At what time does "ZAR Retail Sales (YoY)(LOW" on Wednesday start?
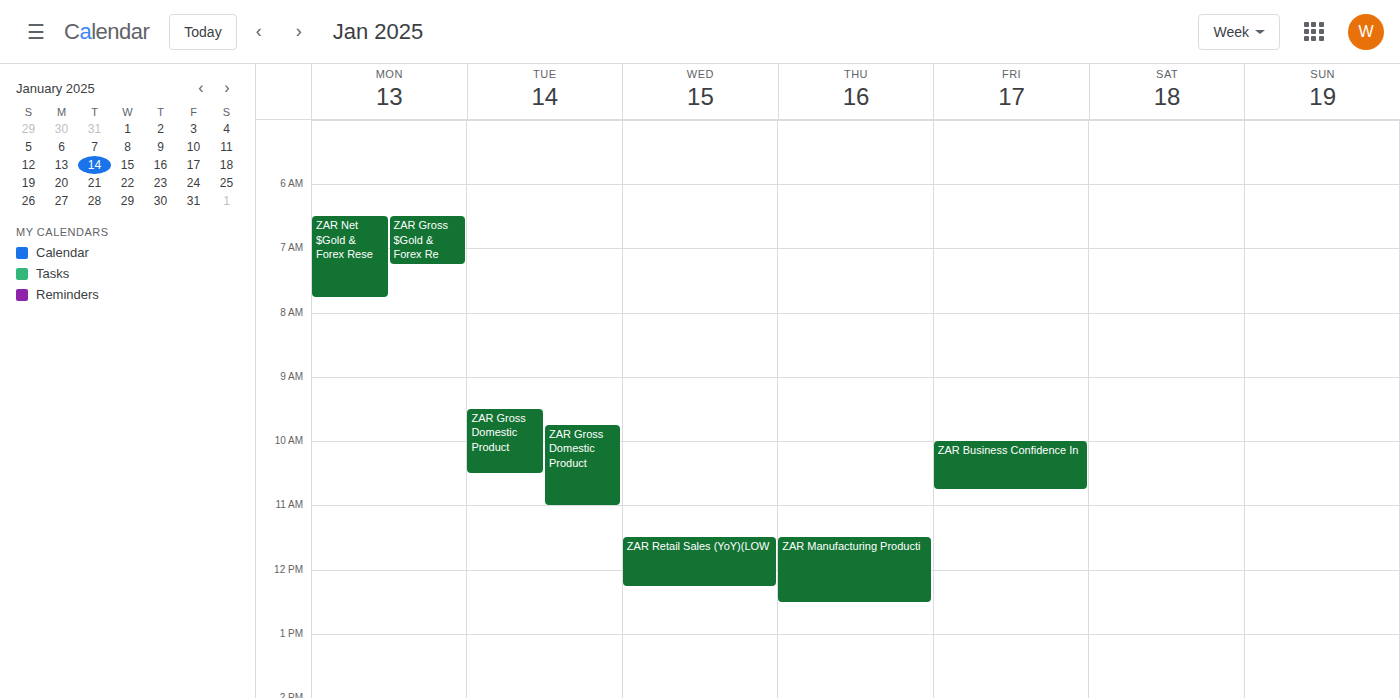
11:30 AM